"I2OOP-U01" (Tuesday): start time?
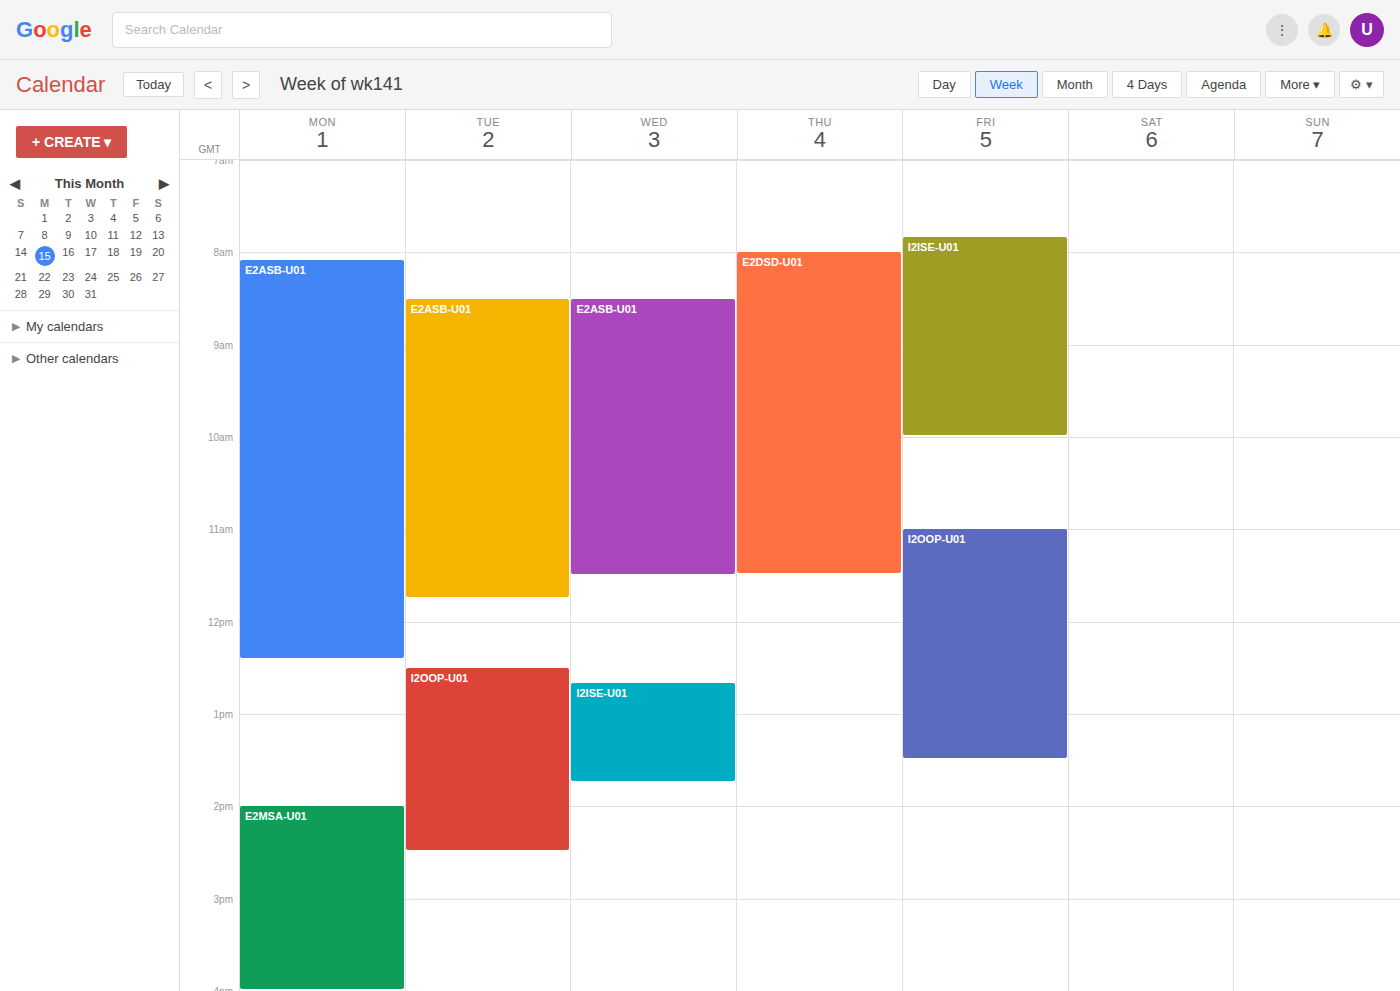
12:30